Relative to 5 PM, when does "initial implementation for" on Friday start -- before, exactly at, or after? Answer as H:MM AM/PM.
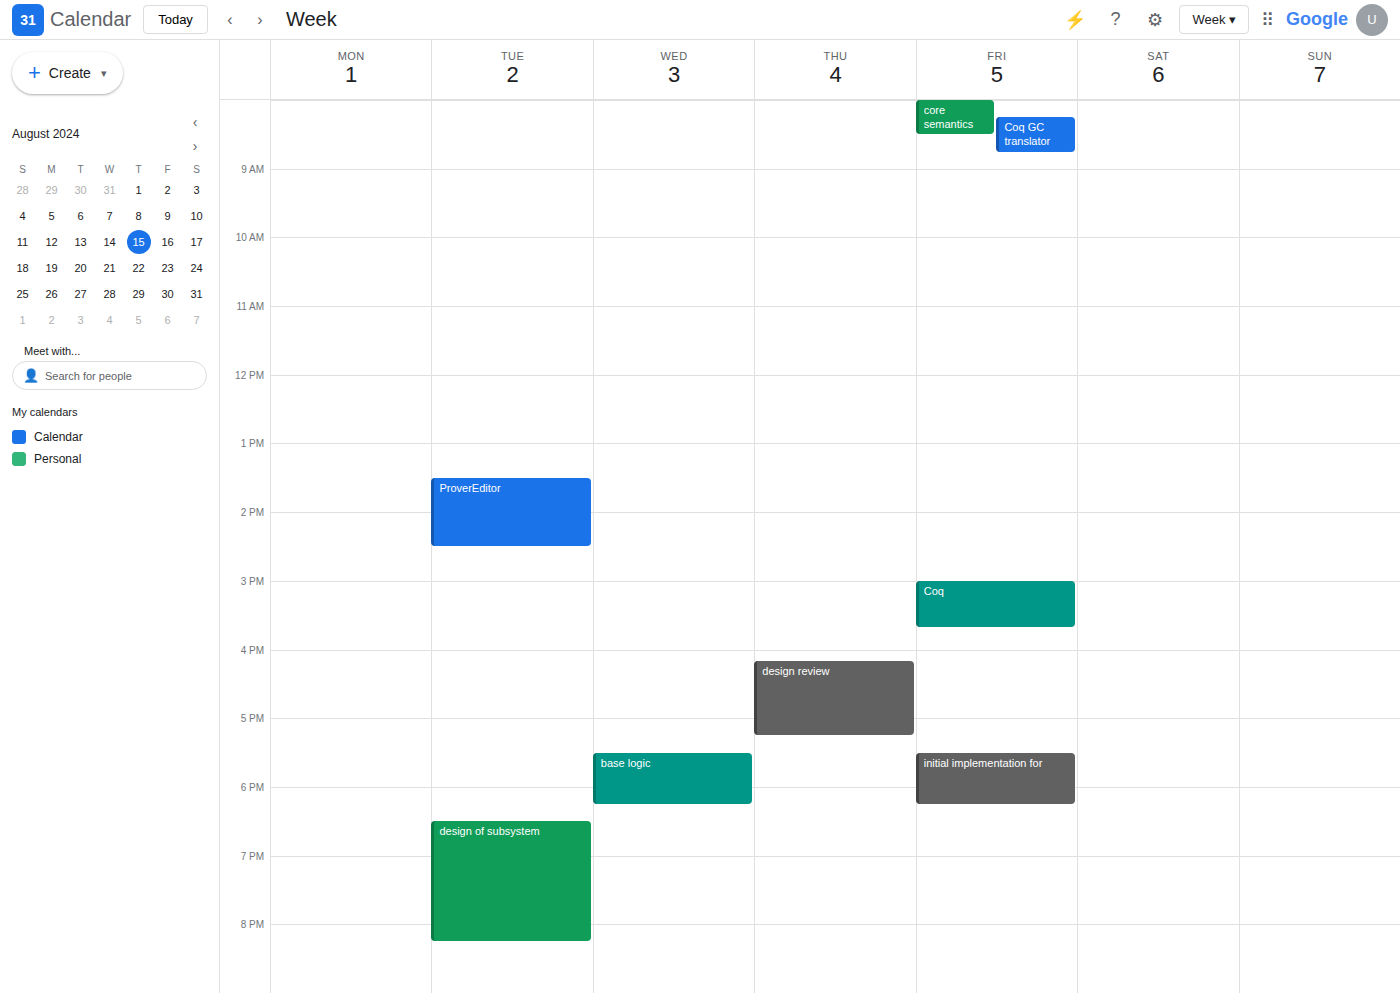
5:30 PM -- after 5 PM, 30 minutes below the 5 PM line.